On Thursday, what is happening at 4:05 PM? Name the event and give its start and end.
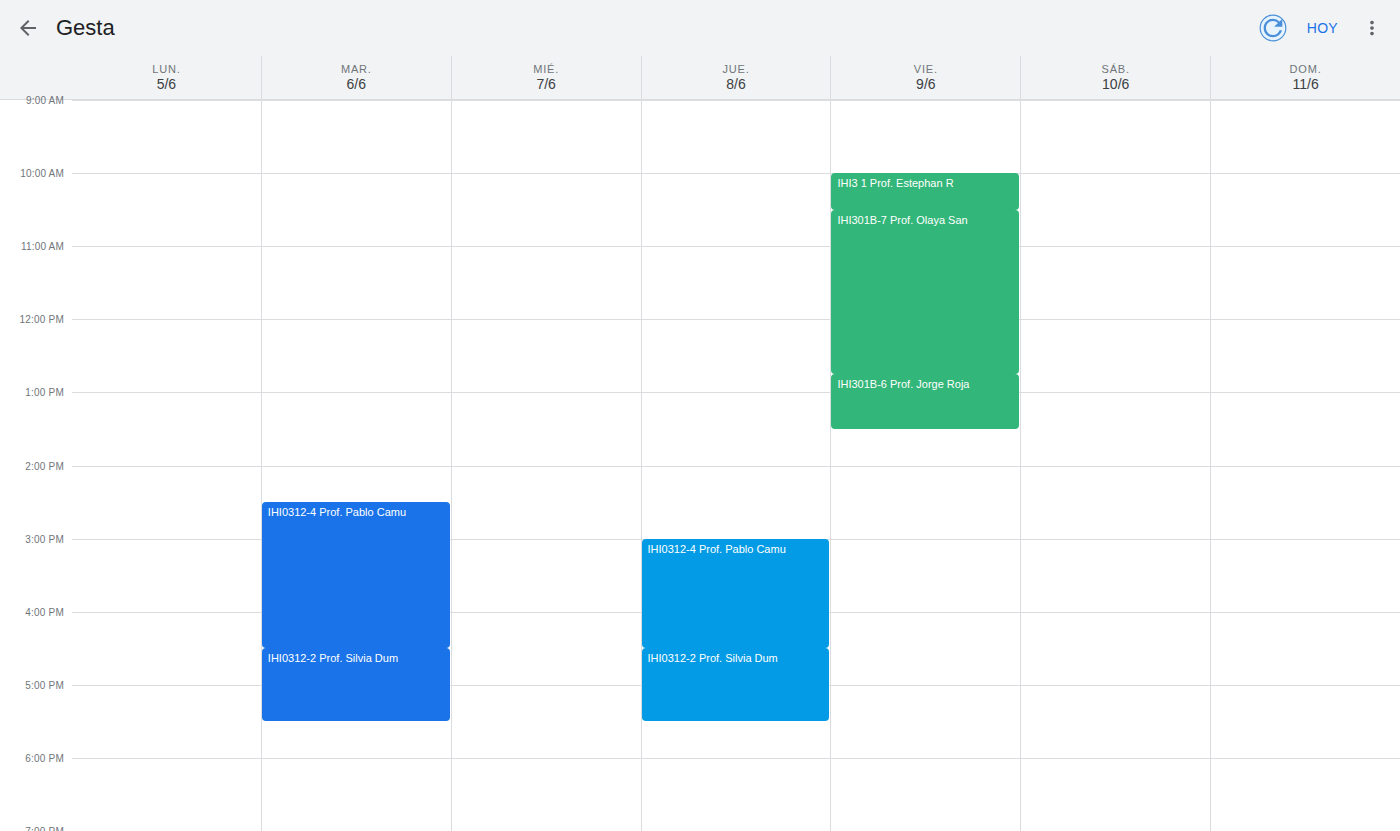
"IHI0312-4 Prof. Pablo Camu", 3:00 PM to 4:30 PM